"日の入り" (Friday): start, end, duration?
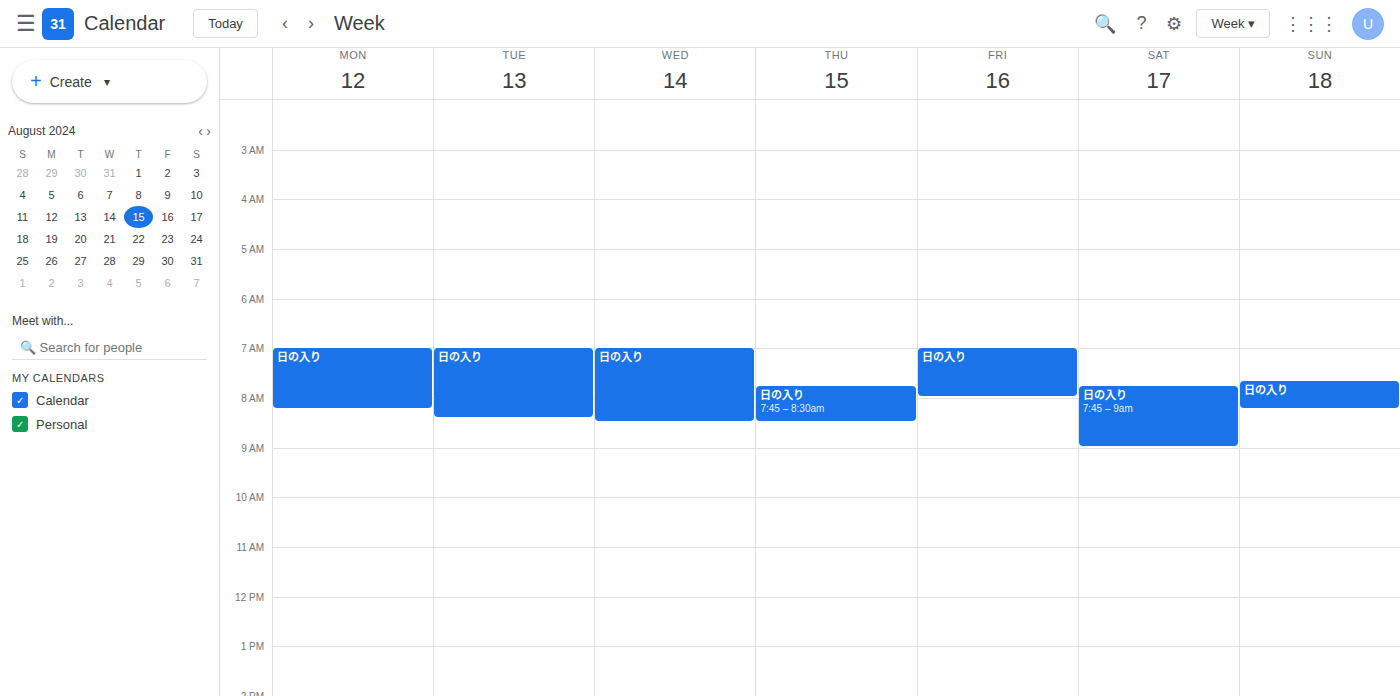
07:00 to 08:00, 1 hour